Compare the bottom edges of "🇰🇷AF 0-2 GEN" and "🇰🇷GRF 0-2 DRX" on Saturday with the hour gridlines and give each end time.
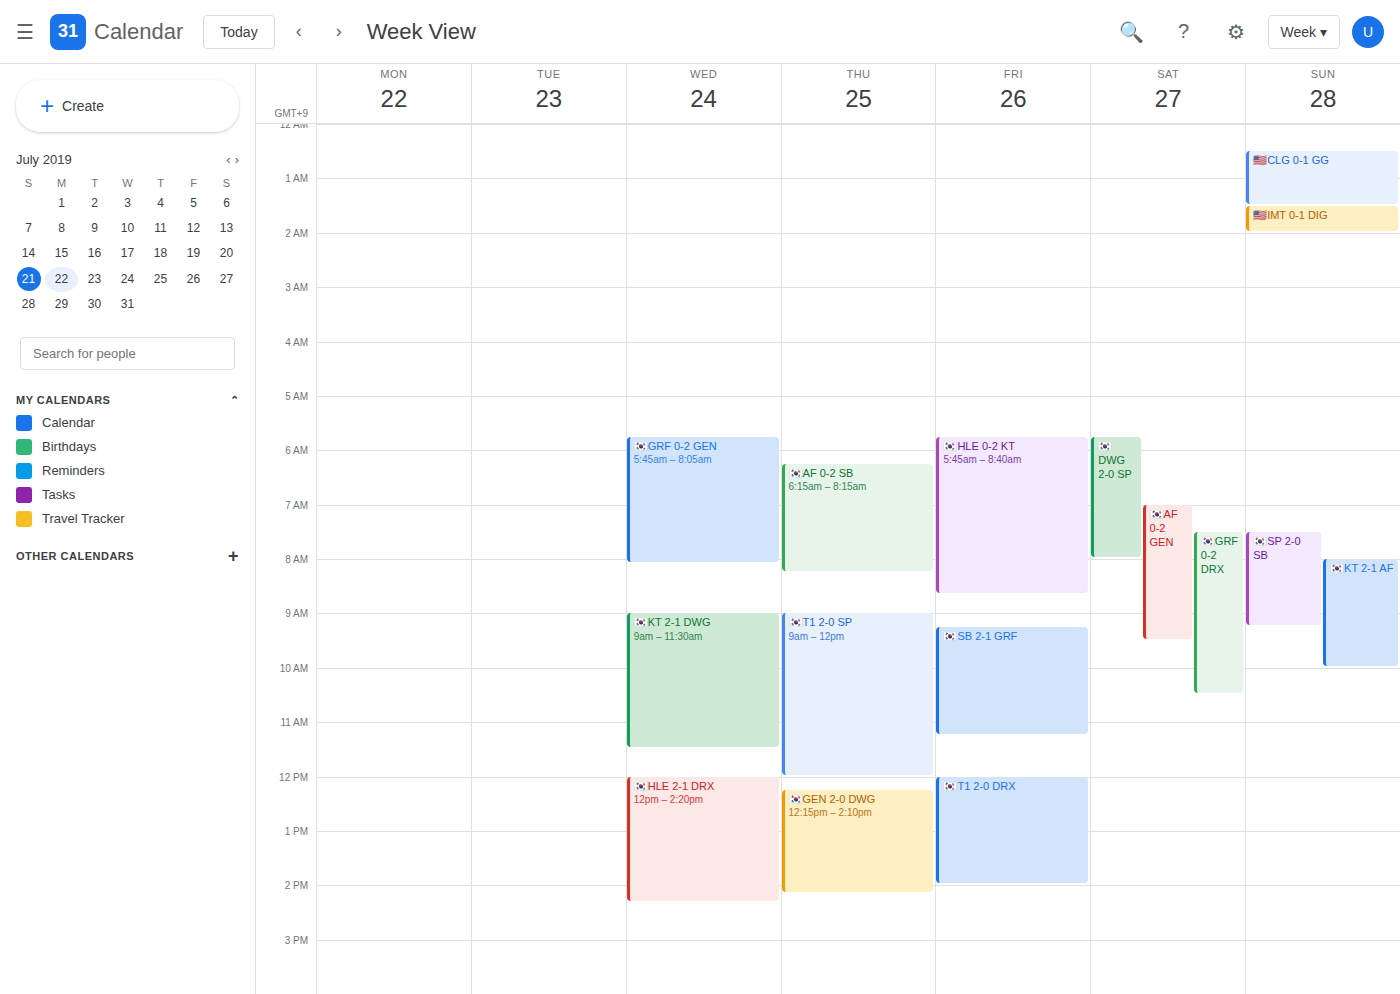
"🇰🇷AF 0-2 GEN": 9:30 AM, halfway between the 9 AM and 10 AM lines. "🇰🇷GRF 0-2 DRX": 10:30 AM, halfway between the 10 AM and 11 AM lines.